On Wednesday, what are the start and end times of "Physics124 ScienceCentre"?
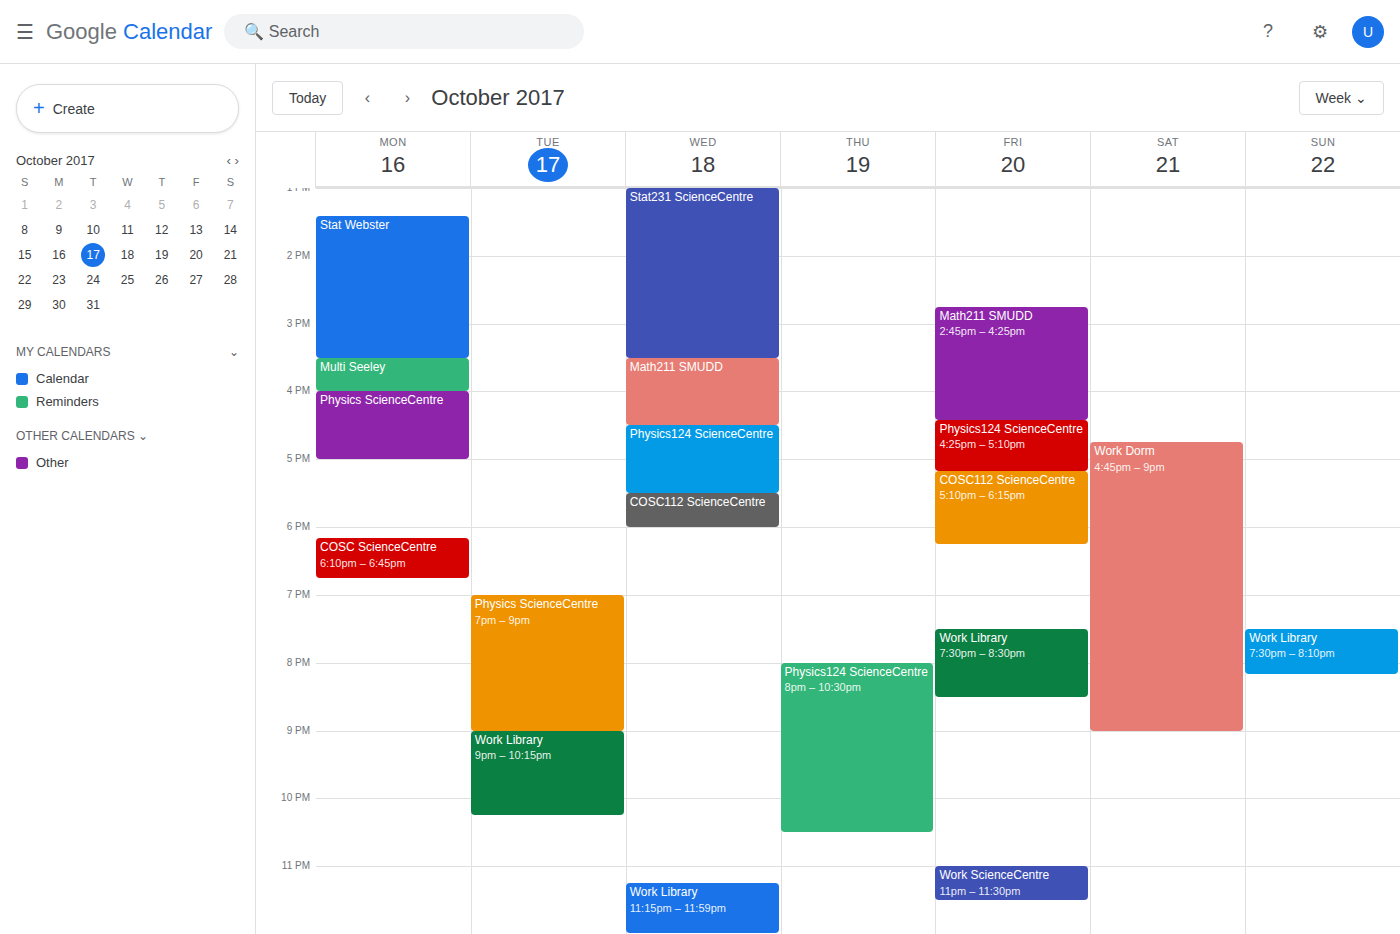
4:30 PM to 5:30 PM